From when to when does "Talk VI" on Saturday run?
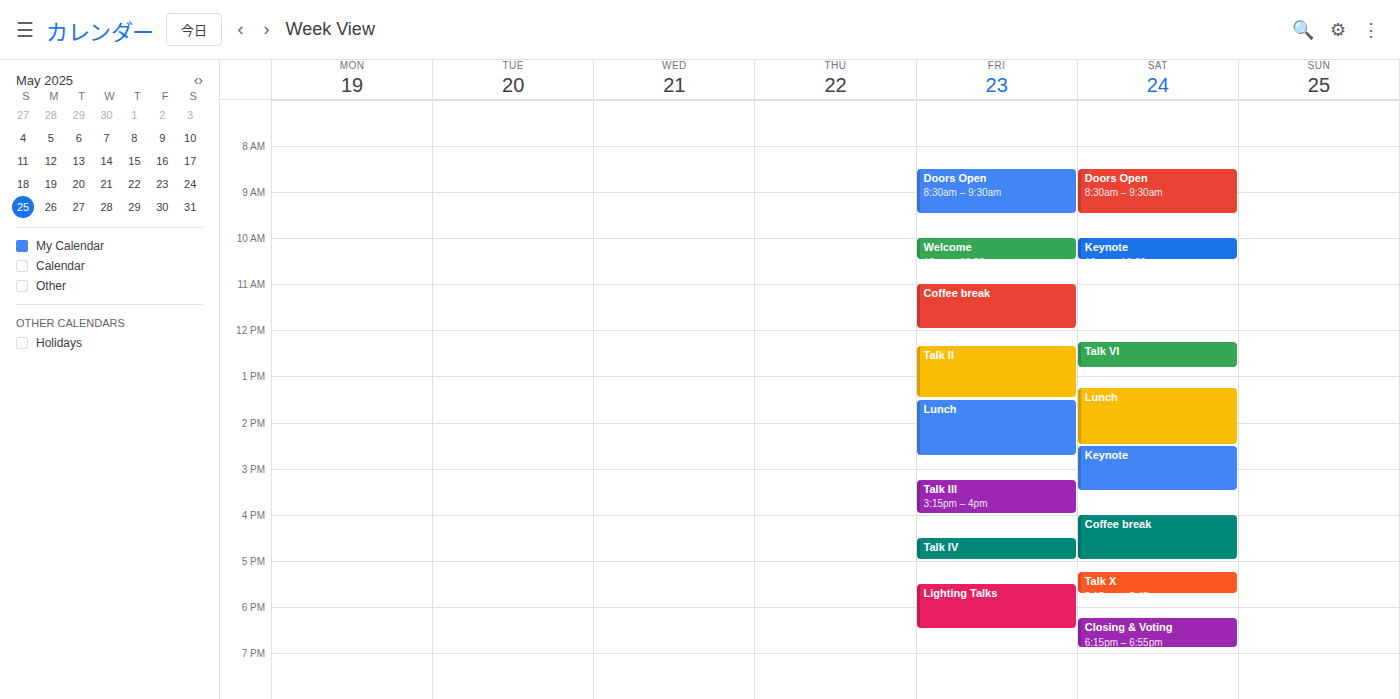
12:15 PM to 12:50 PM